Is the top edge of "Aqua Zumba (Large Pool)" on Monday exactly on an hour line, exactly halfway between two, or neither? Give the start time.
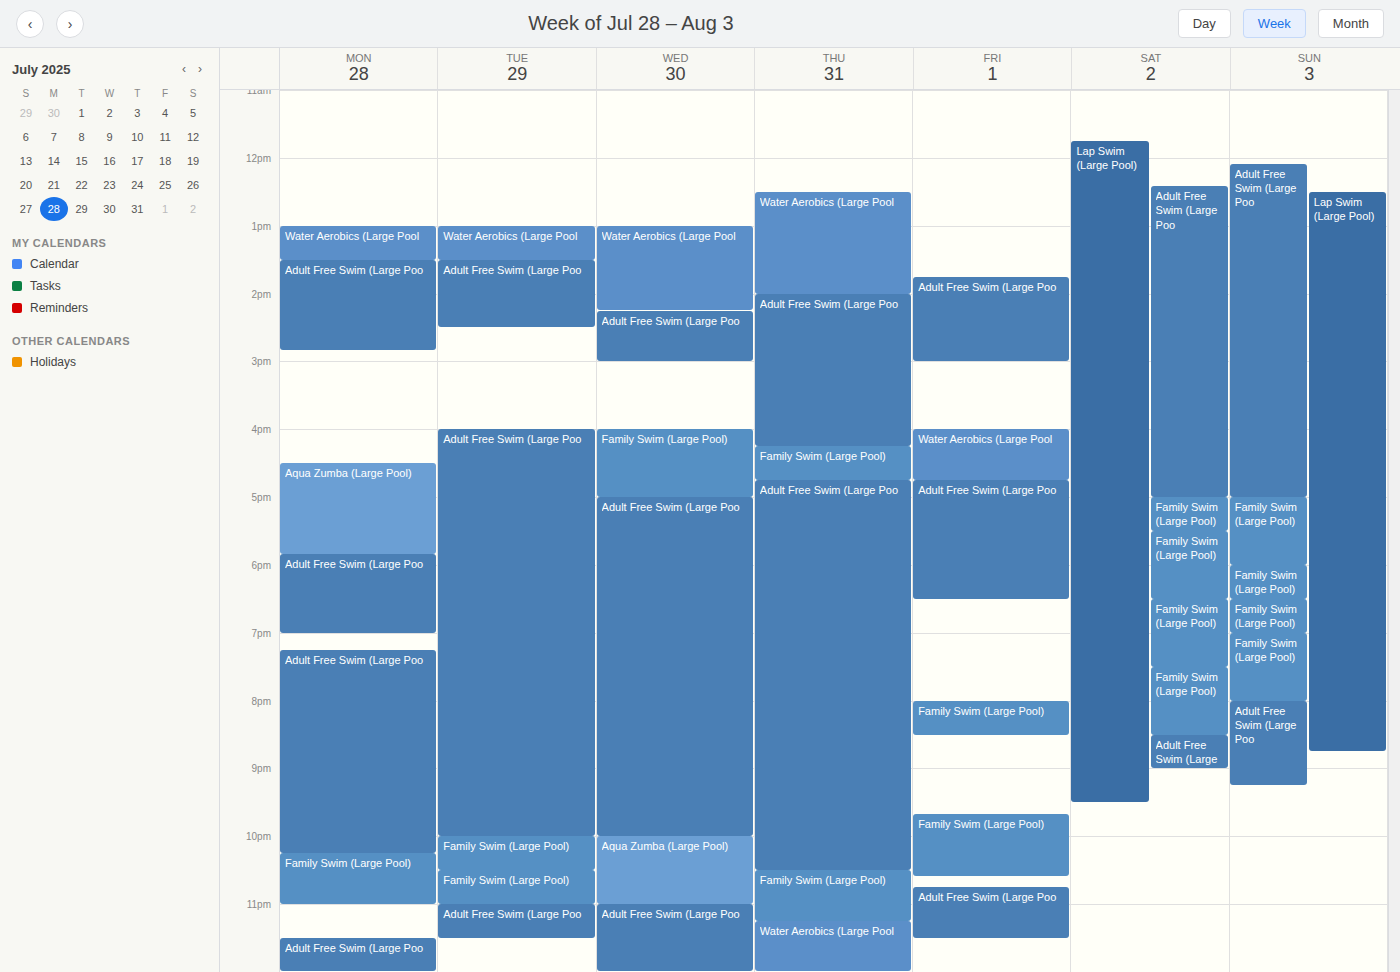
4:30 PM -- halfway between the 4 PM and 5 PM lines.